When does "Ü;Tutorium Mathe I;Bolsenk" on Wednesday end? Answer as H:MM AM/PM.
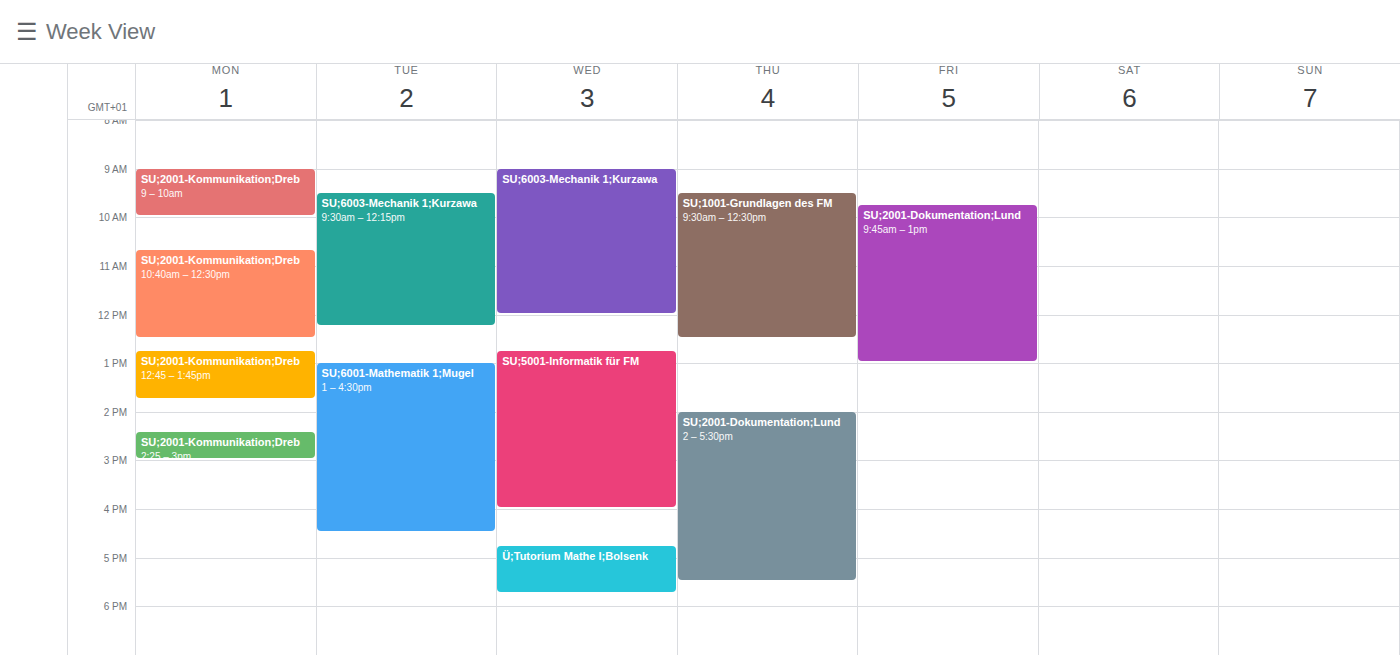
5:45 PM